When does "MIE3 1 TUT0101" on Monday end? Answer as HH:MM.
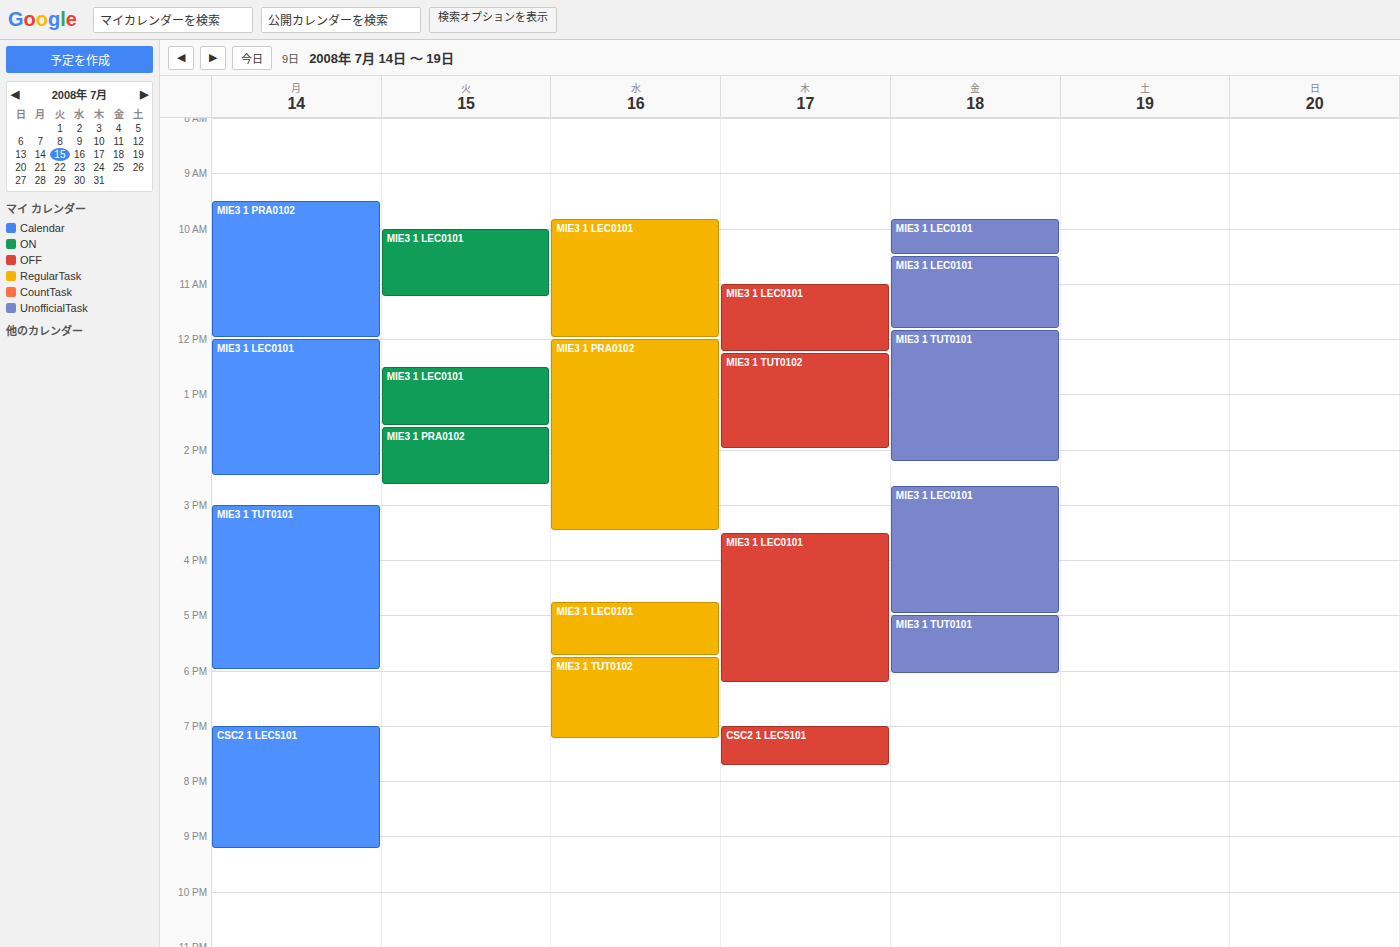
18:00